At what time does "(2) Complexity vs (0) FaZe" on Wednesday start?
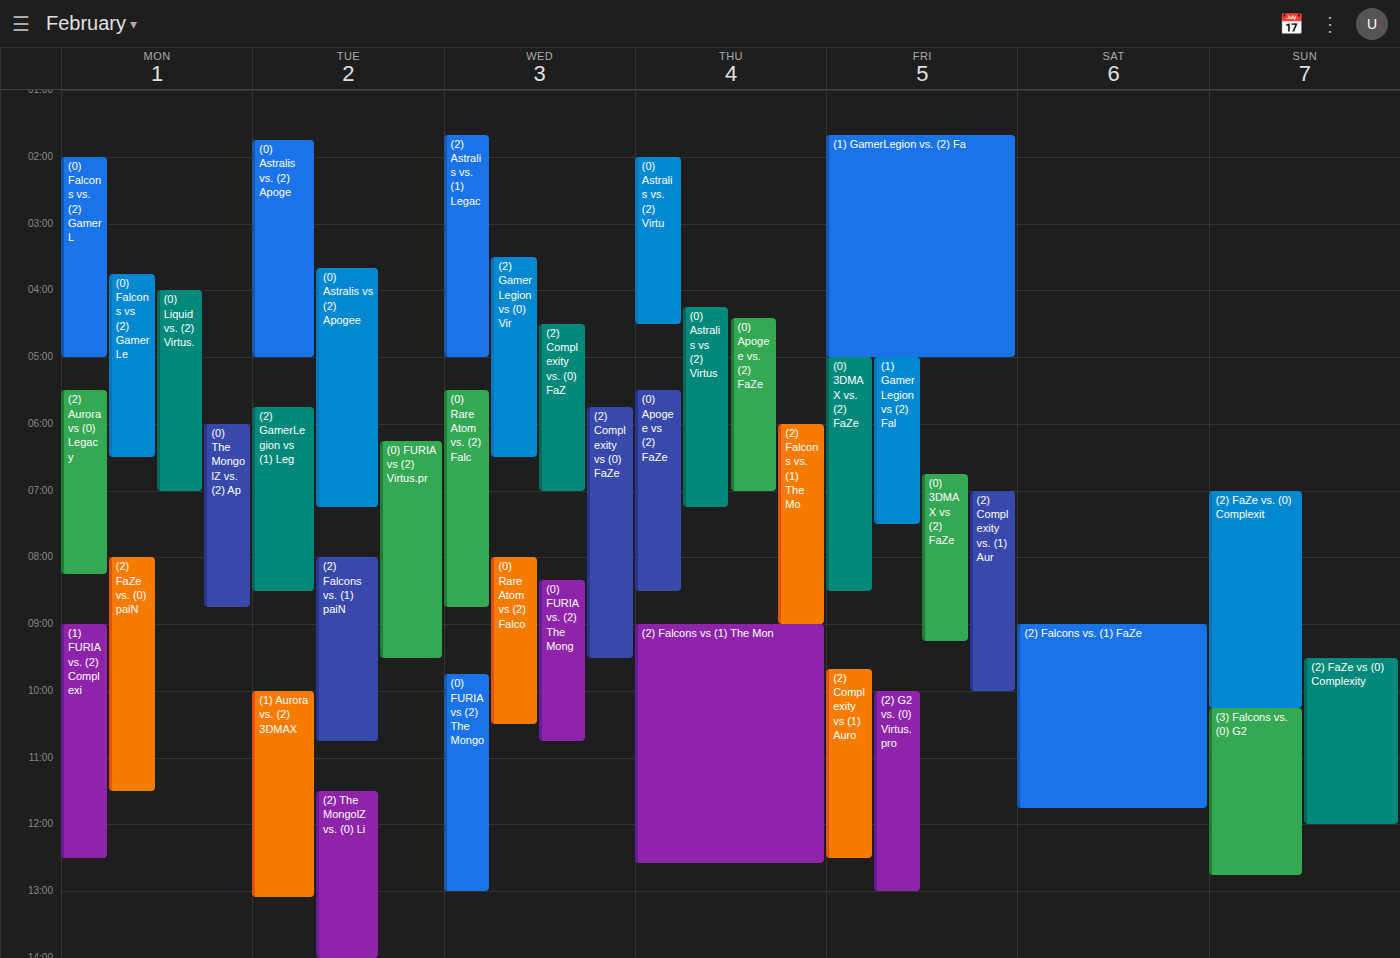
5:45 AM